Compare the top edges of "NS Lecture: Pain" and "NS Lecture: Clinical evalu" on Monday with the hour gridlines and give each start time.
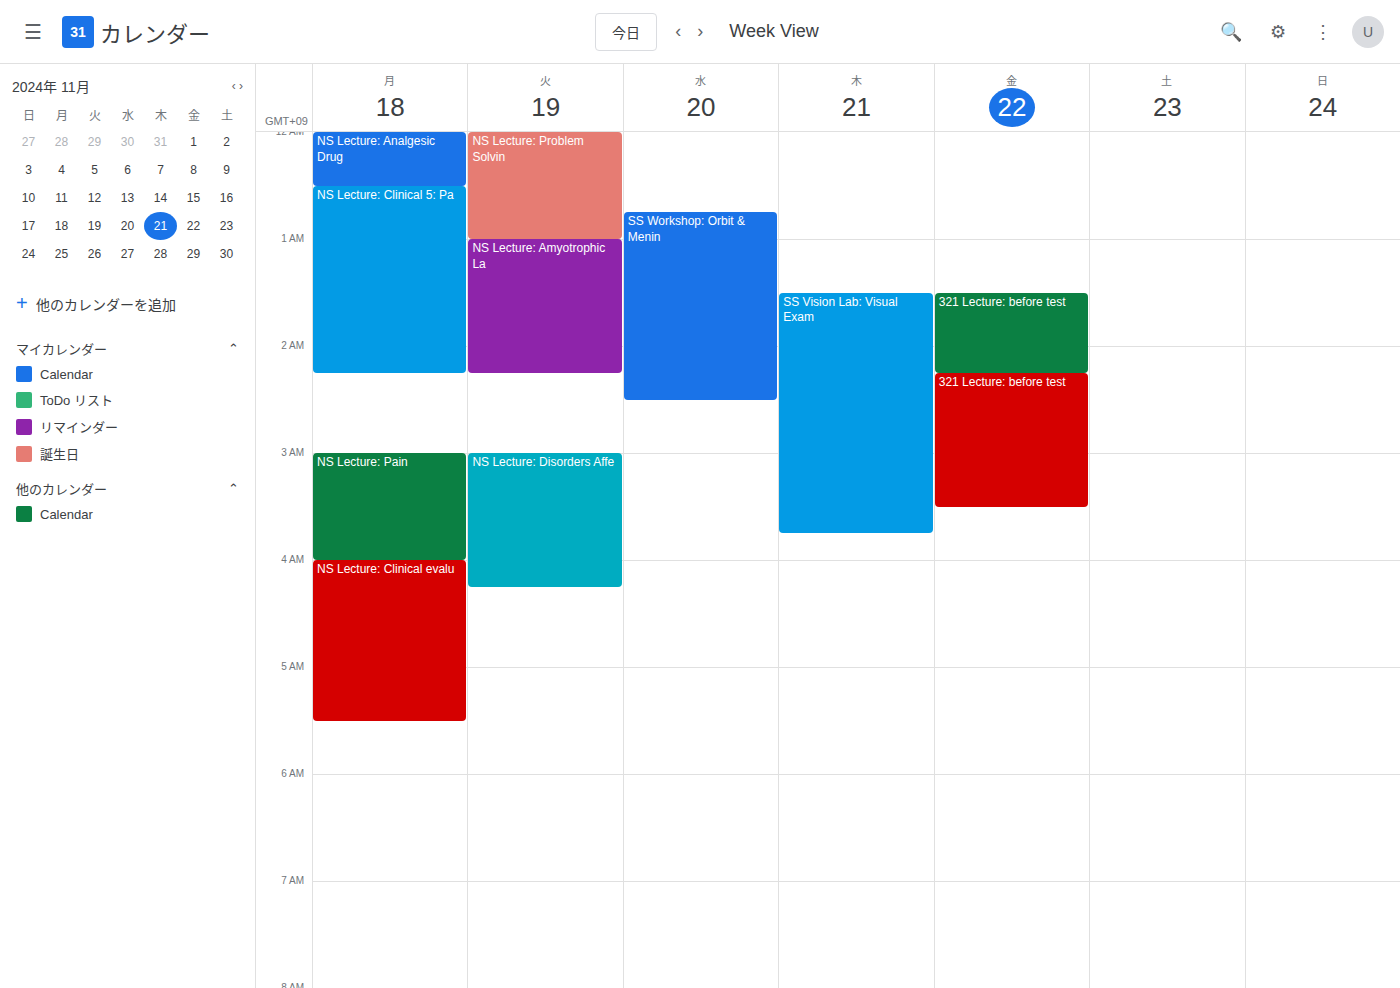
"NS Lecture: Pain": 3:00 AM, exactly on the 3 AM line. "NS Lecture: Clinical evalu": 4:00 AM, exactly on the 4 AM line.